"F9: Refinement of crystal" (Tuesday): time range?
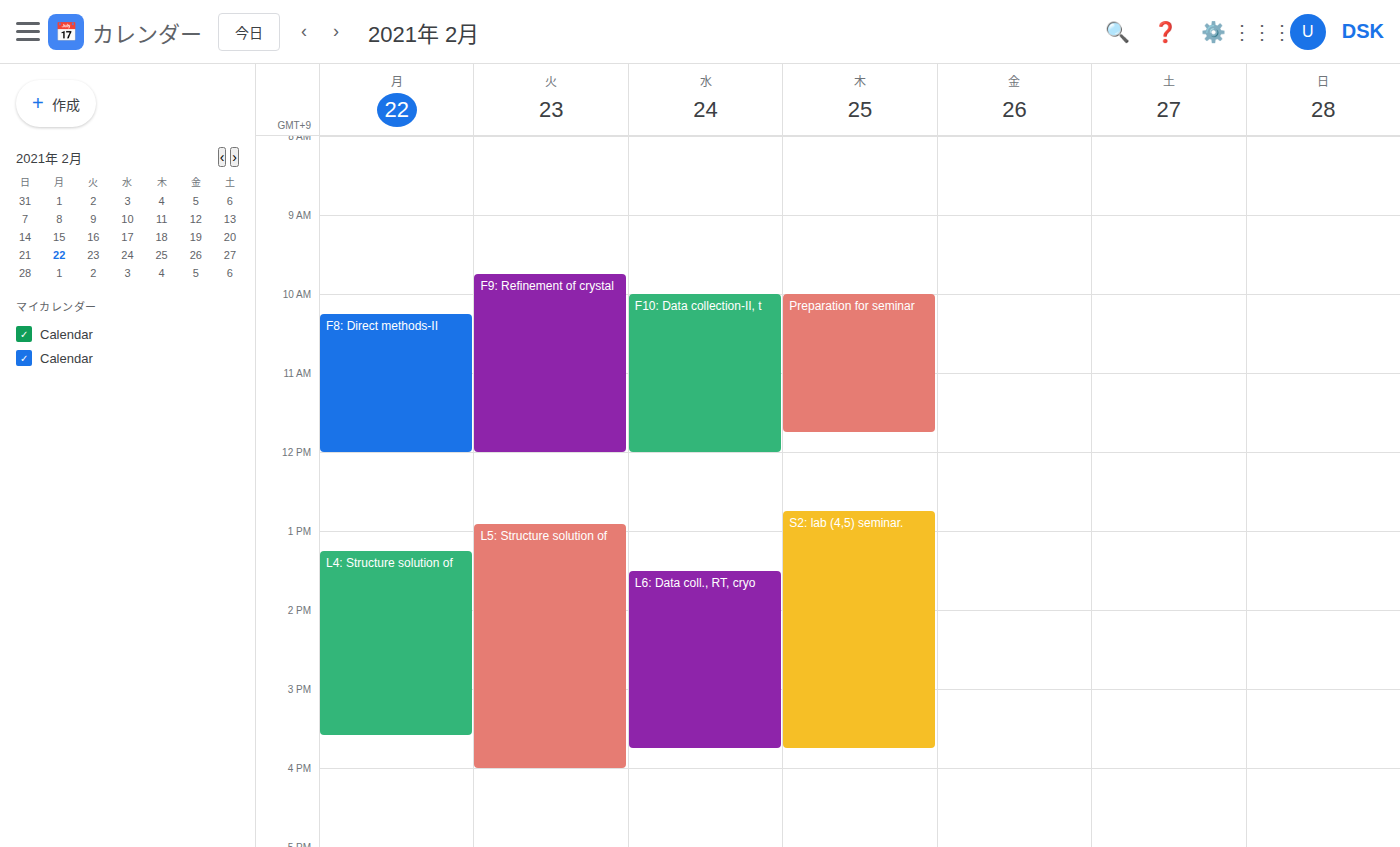
9:45 AM to 12:00 PM